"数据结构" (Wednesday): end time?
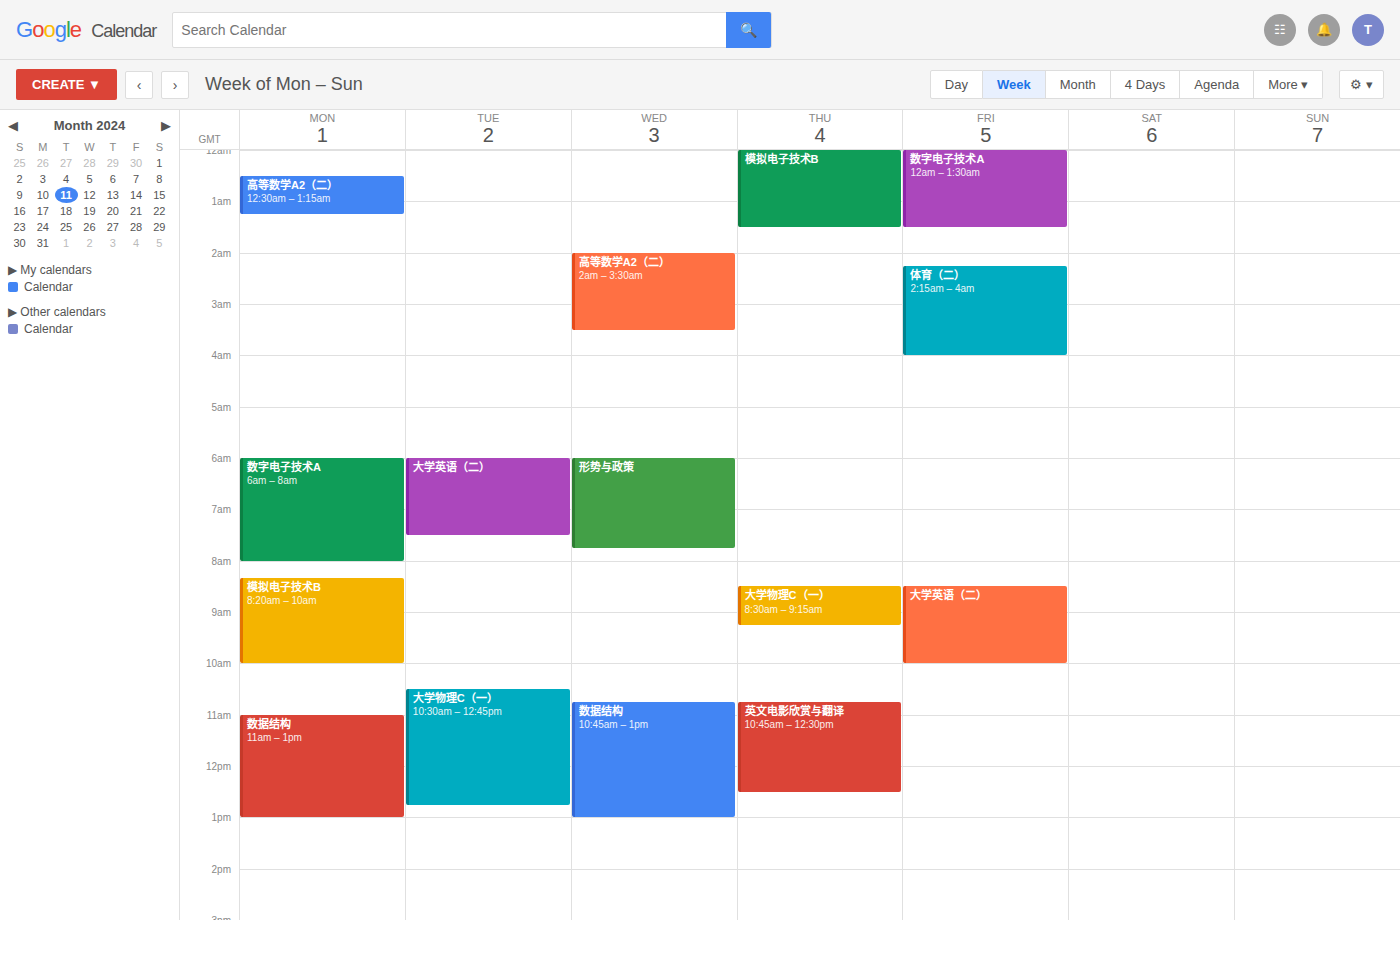
1:00 PM